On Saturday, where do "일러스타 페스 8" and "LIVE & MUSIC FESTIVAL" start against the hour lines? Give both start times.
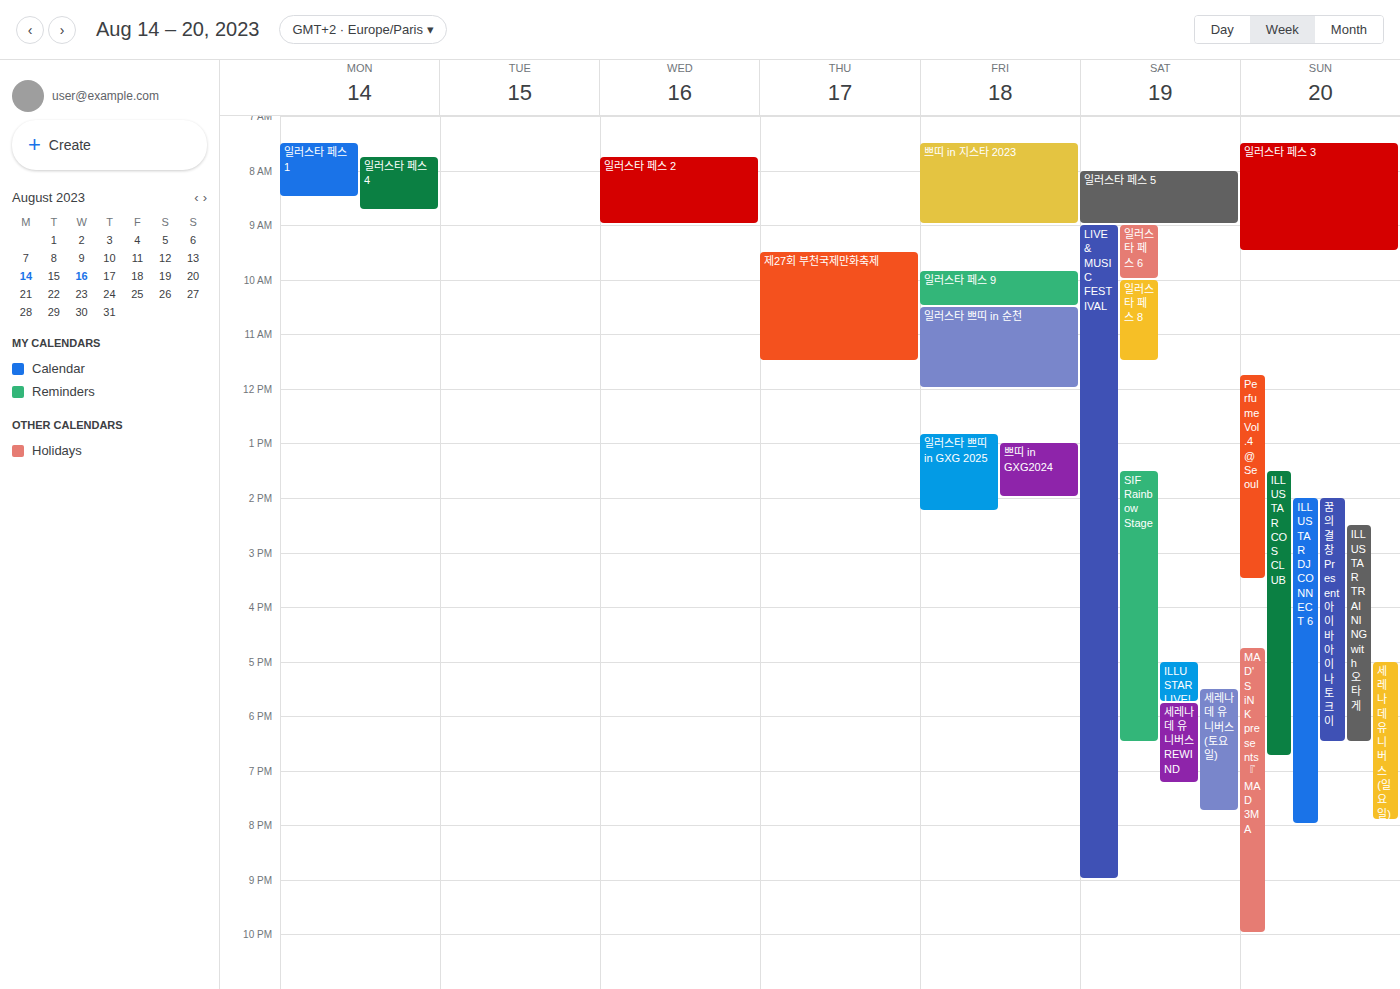
"일러스타 페스 8": 10:00, exactly on the 10:00 line. "LIVE & MUSIC FESTIVAL": 09:00, exactly on the 09:00 line.